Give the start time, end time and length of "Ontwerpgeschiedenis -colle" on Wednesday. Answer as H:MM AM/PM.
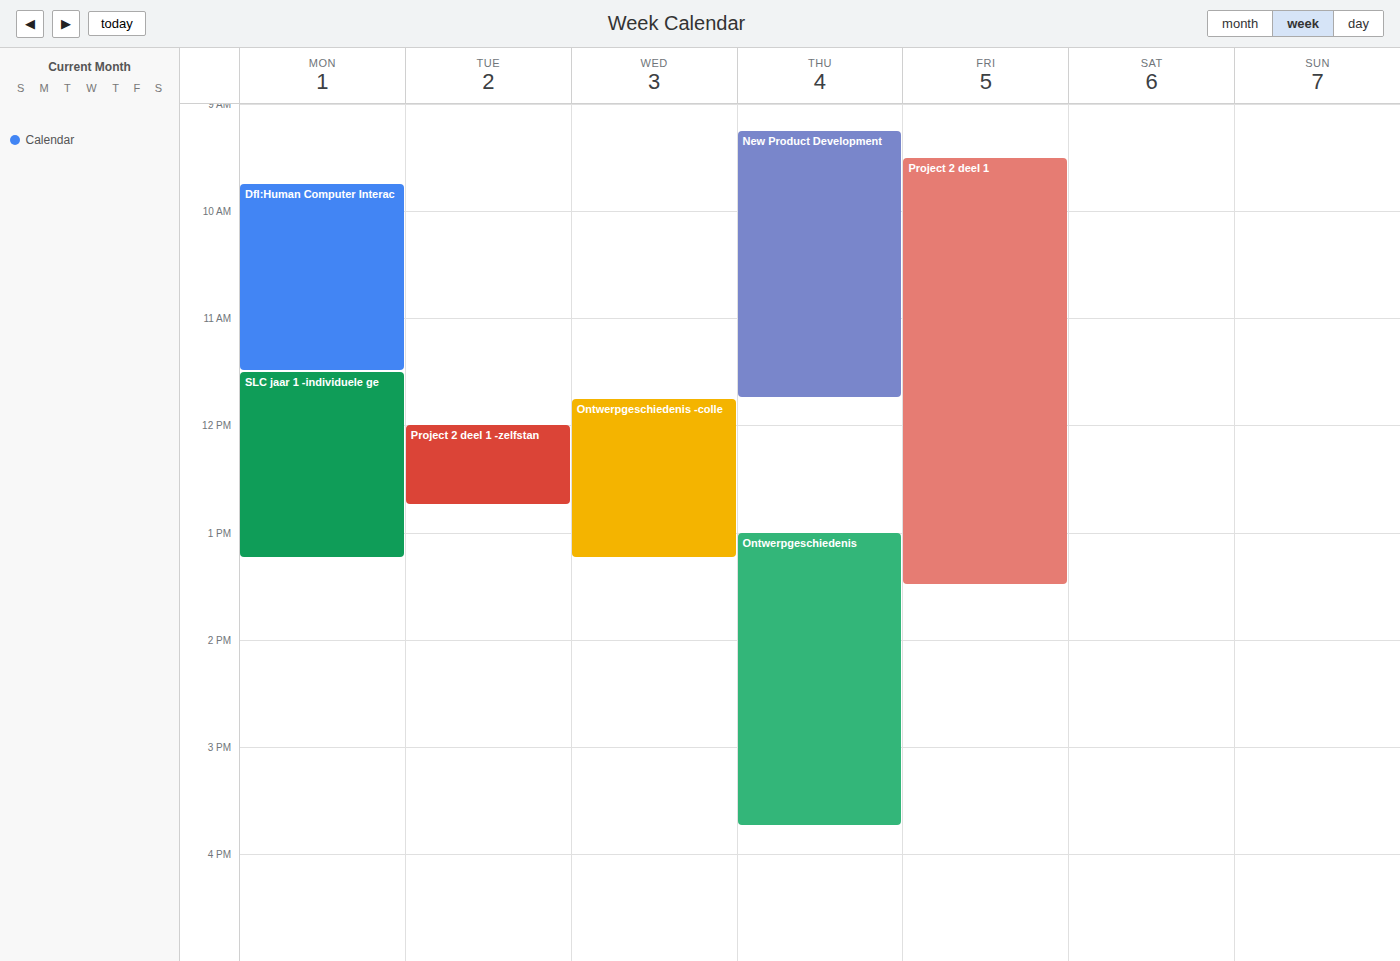
11:45 AM to 1:15 PM, 1 hour 30 minutes